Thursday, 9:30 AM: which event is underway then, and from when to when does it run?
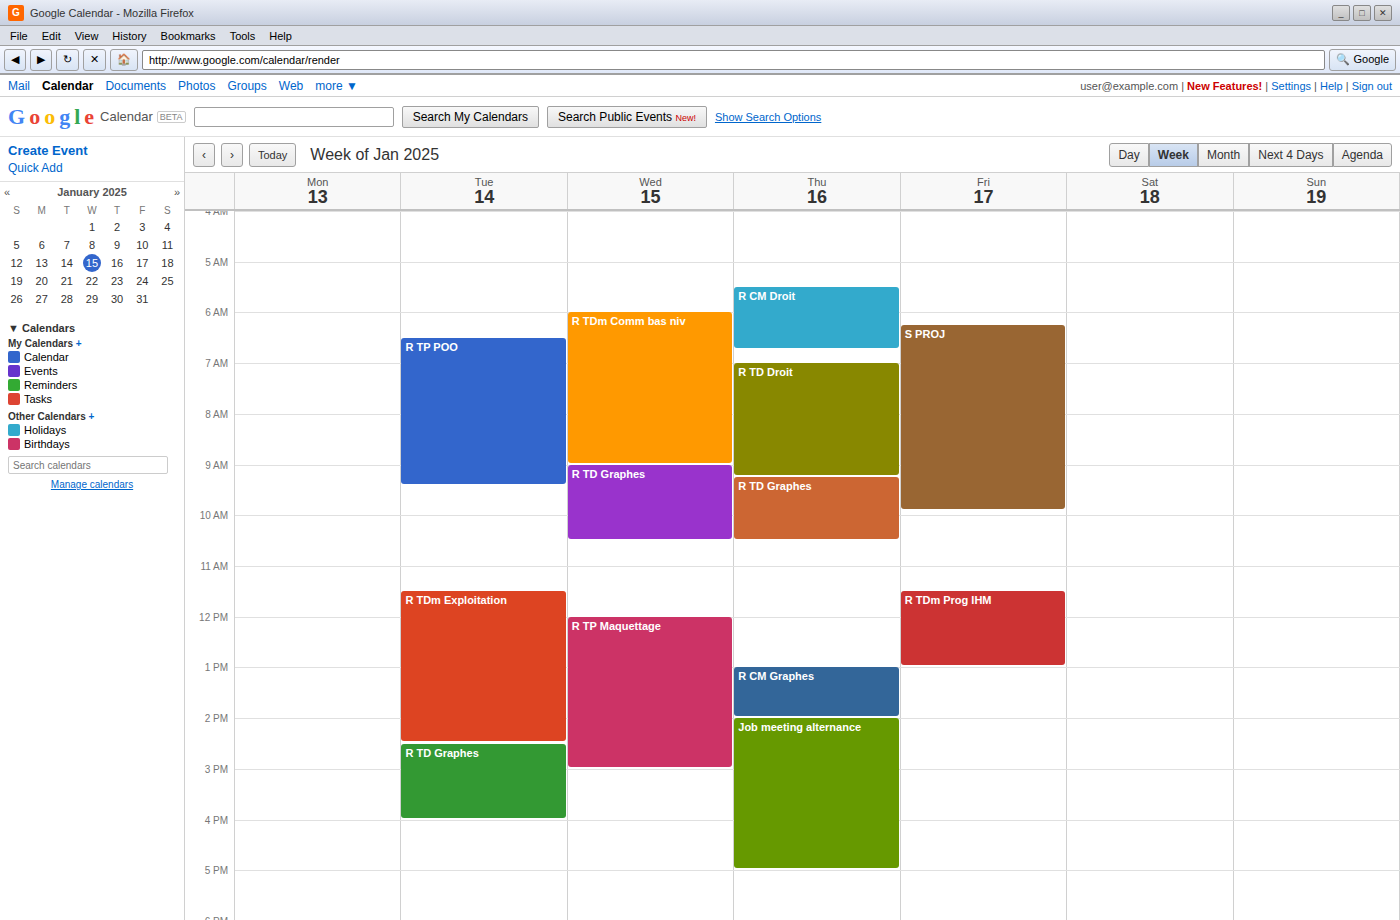
"R TD Graphes", 9:15 AM to 10:30 AM